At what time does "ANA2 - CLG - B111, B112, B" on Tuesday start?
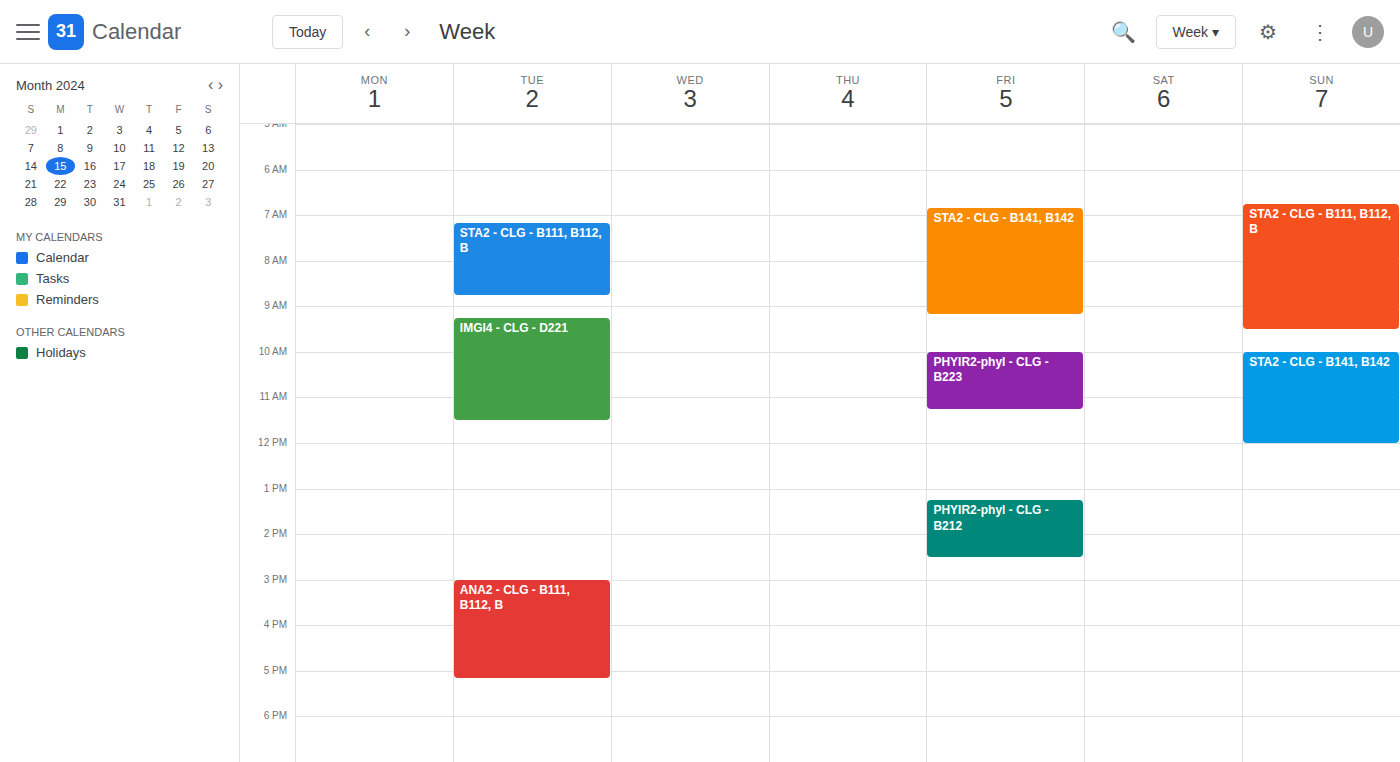
3:00 PM